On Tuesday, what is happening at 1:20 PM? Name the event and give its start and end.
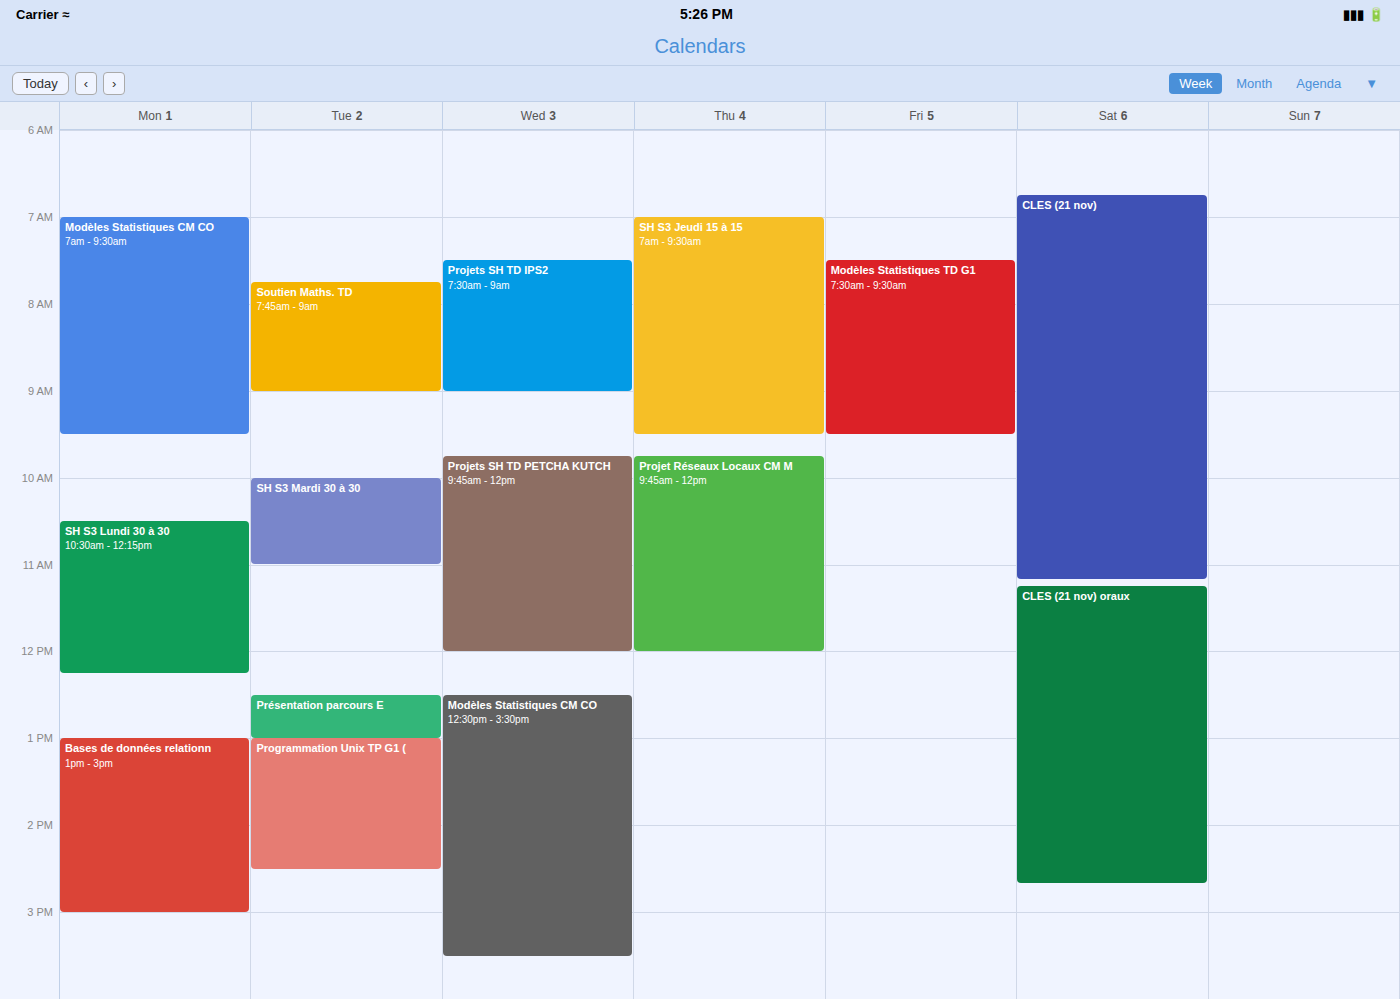
"Programmation Unix TP G1 (", 1:00 PM to 2:30 PM